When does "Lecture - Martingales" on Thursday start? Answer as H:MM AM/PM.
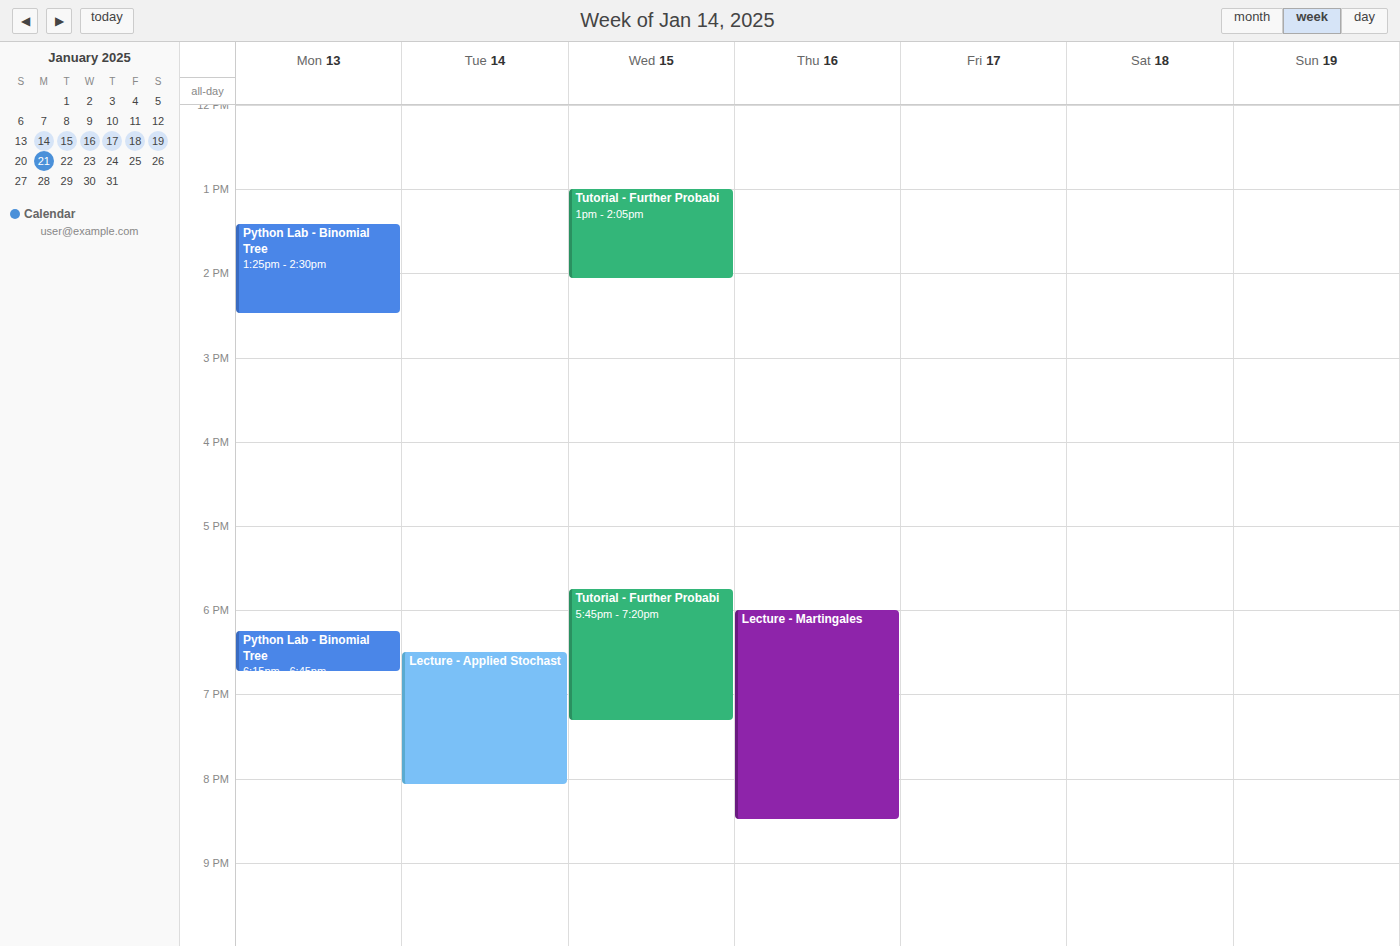
6:00 PM